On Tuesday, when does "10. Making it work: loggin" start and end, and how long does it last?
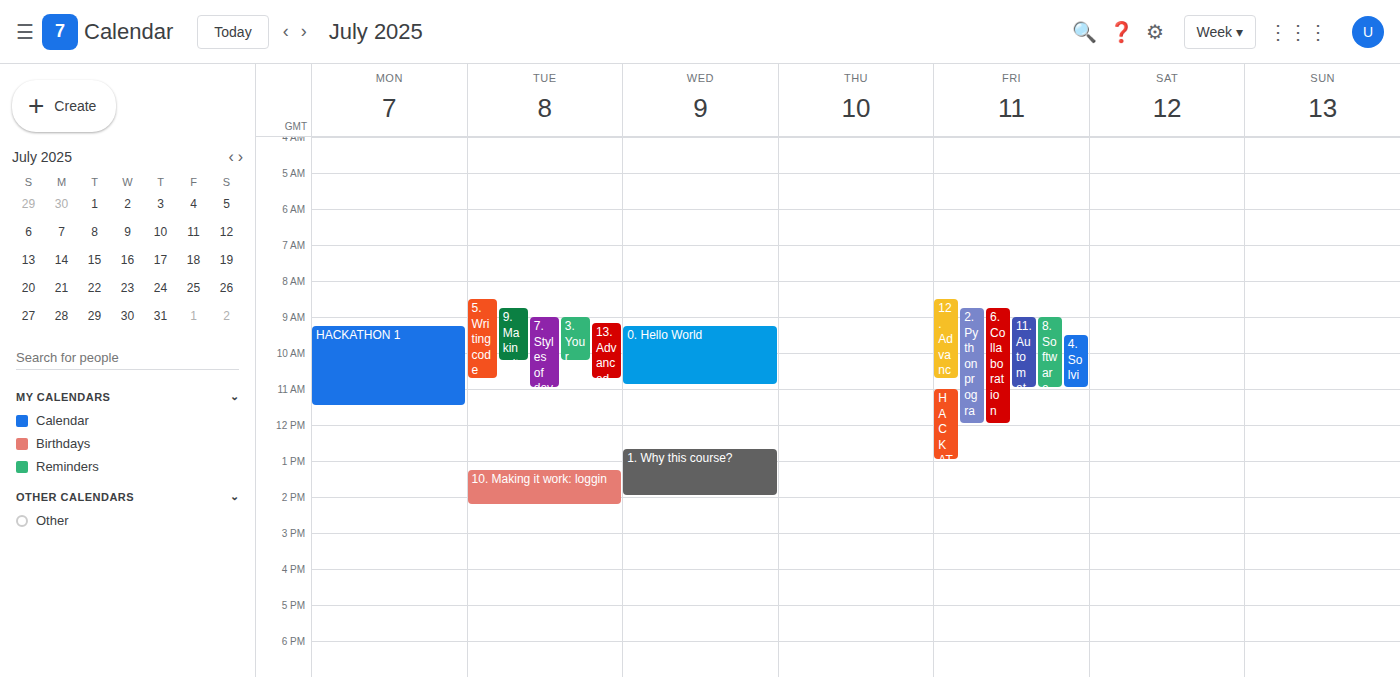
1:15 PM to 2:15 PM, 1 hour